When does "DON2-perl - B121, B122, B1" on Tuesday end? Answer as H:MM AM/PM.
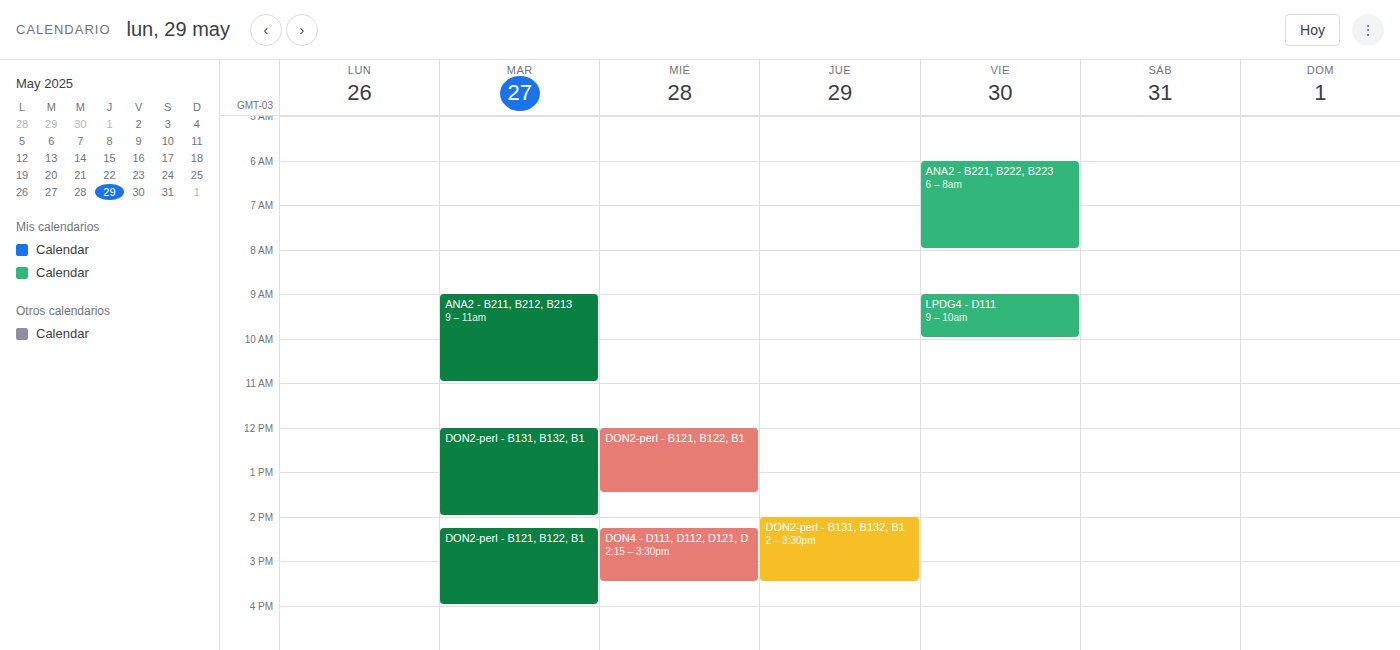
4:00 PM